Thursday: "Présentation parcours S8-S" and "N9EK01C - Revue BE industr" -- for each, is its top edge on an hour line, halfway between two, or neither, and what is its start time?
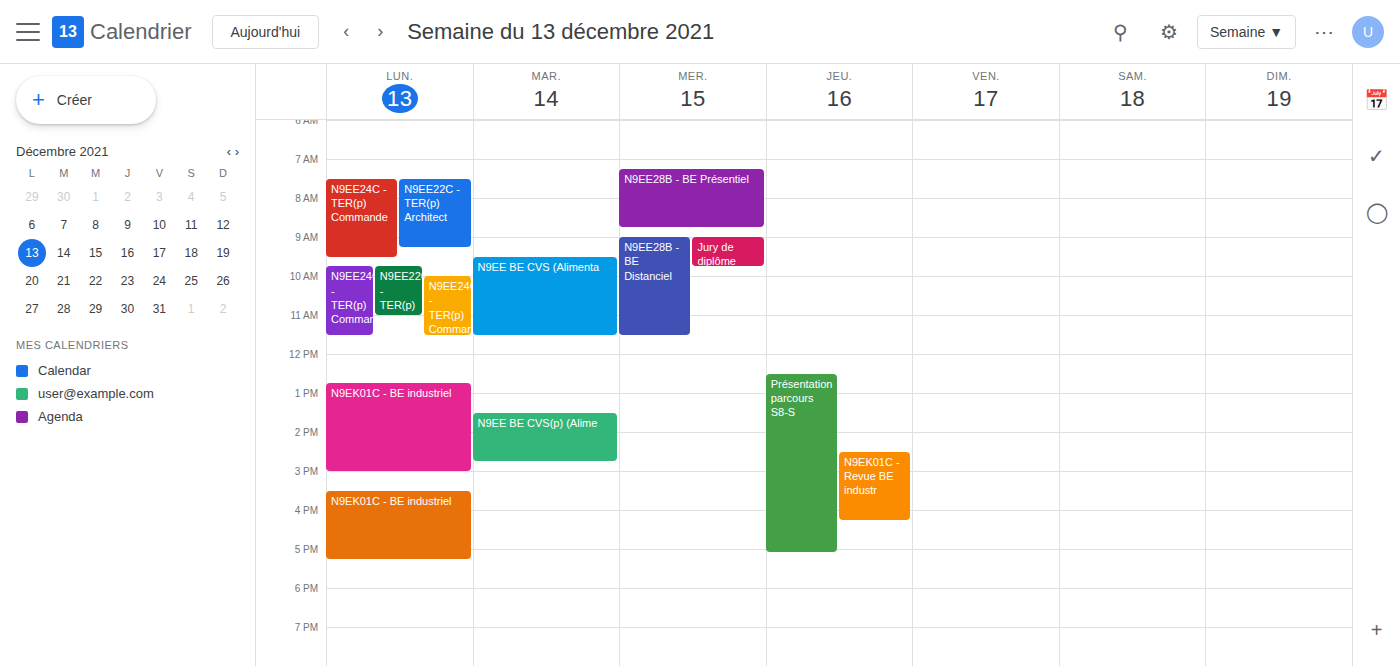
"Présentation parcours S8-S": 12:30 PM, halfway between the 12 PM and 1 PM lines. "N9EK01C - Revue BE industr": 2:30 PM, halfway between the 2 PM and 3 PM lines.